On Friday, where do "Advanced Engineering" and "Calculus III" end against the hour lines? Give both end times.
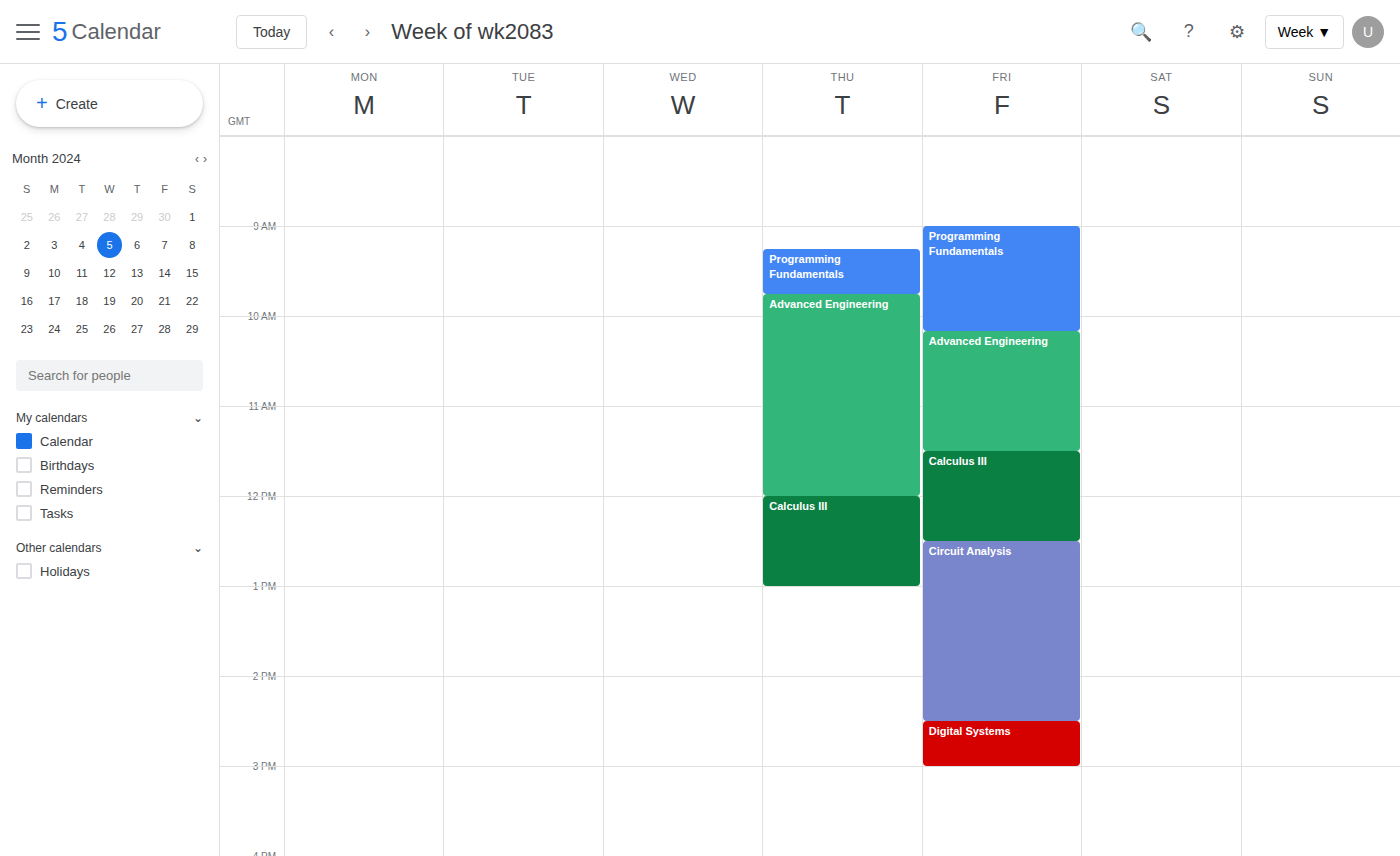
"Advanced Engineering": 11:30 AM, halfway between the 11 AM and 12 PM lines. "Calculus III": 12:30 PM, halfway between the 12 PM and 1 PM lines.